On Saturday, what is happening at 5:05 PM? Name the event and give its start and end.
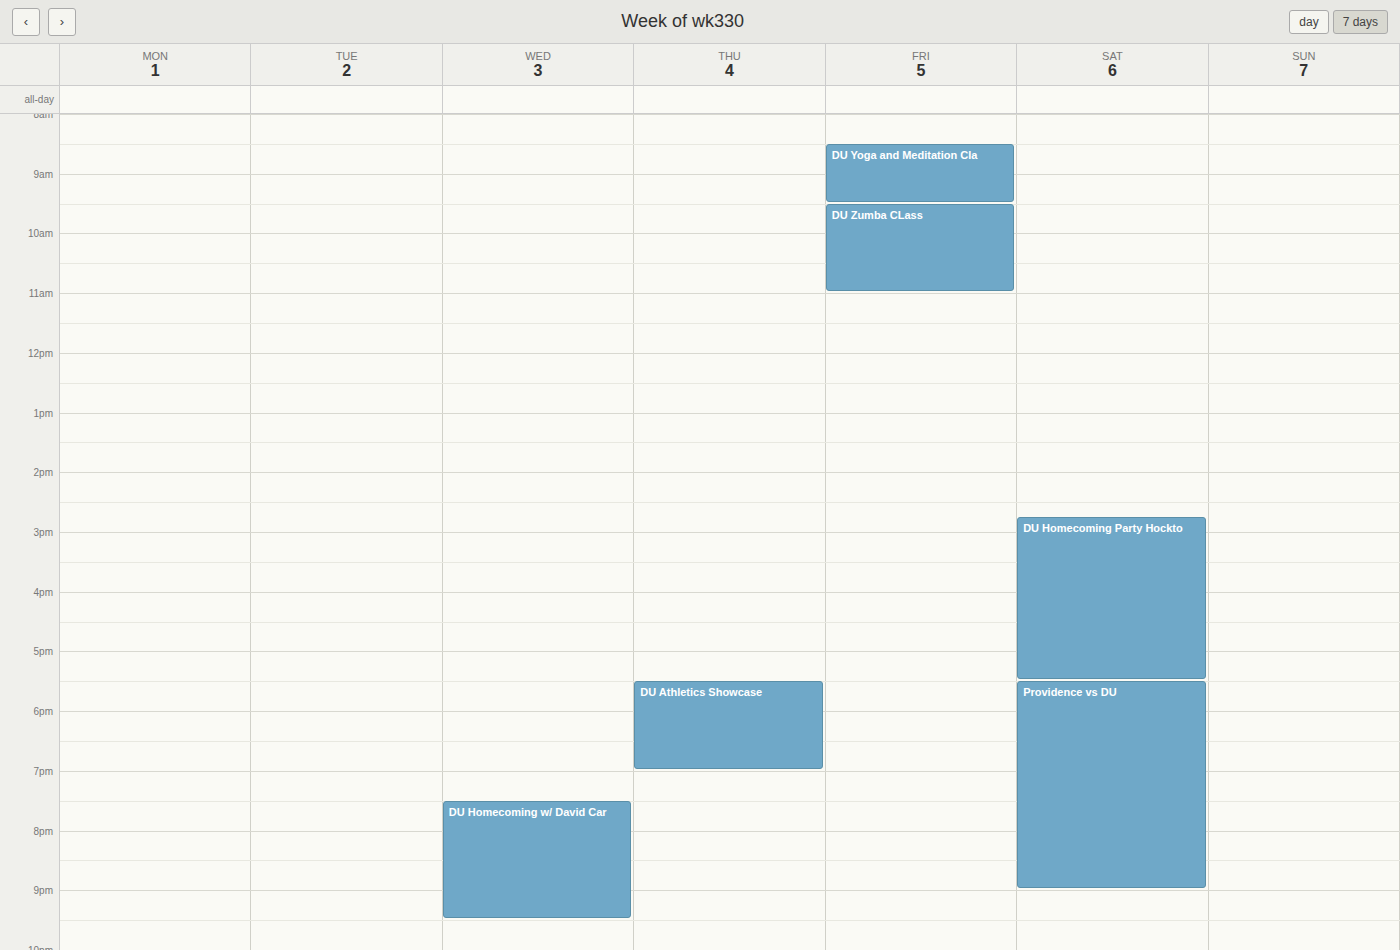
"DU Homecoming Party Hockto", 2:45 PM to 5:30 PM